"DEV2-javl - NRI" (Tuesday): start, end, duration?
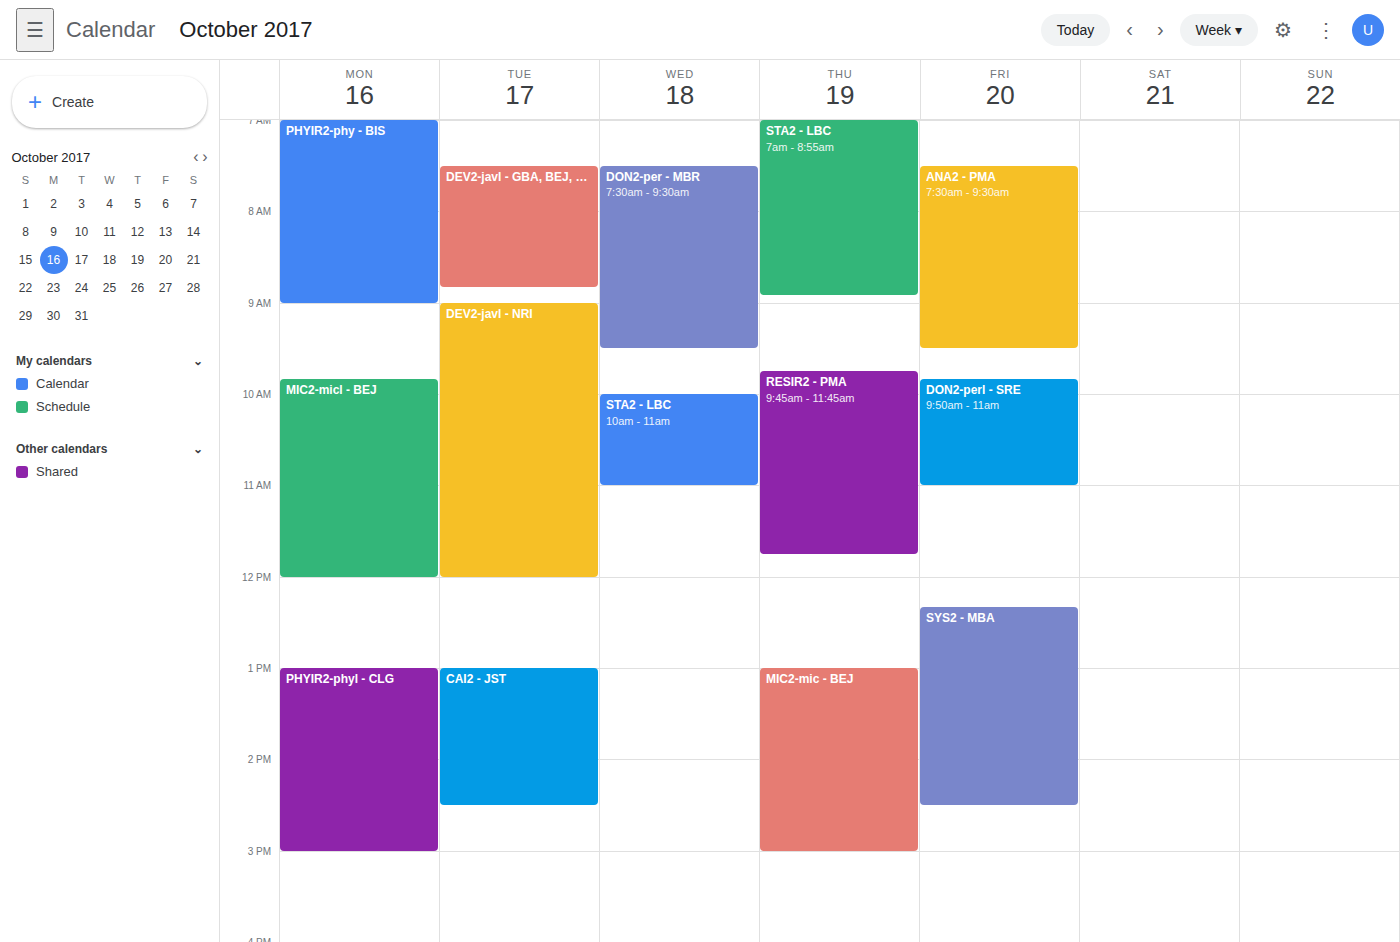
9:00 AM to 12:00 PM, 3 hours